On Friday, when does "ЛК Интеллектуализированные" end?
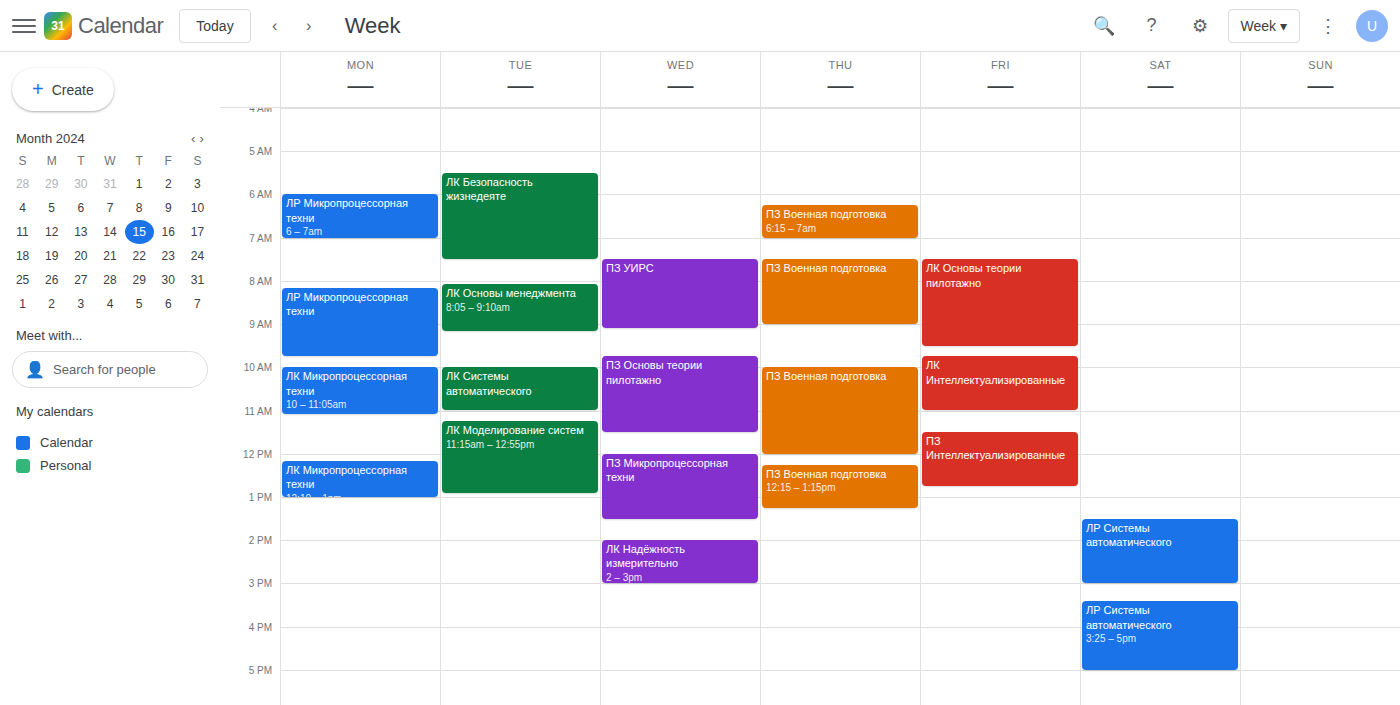
11:00 AM